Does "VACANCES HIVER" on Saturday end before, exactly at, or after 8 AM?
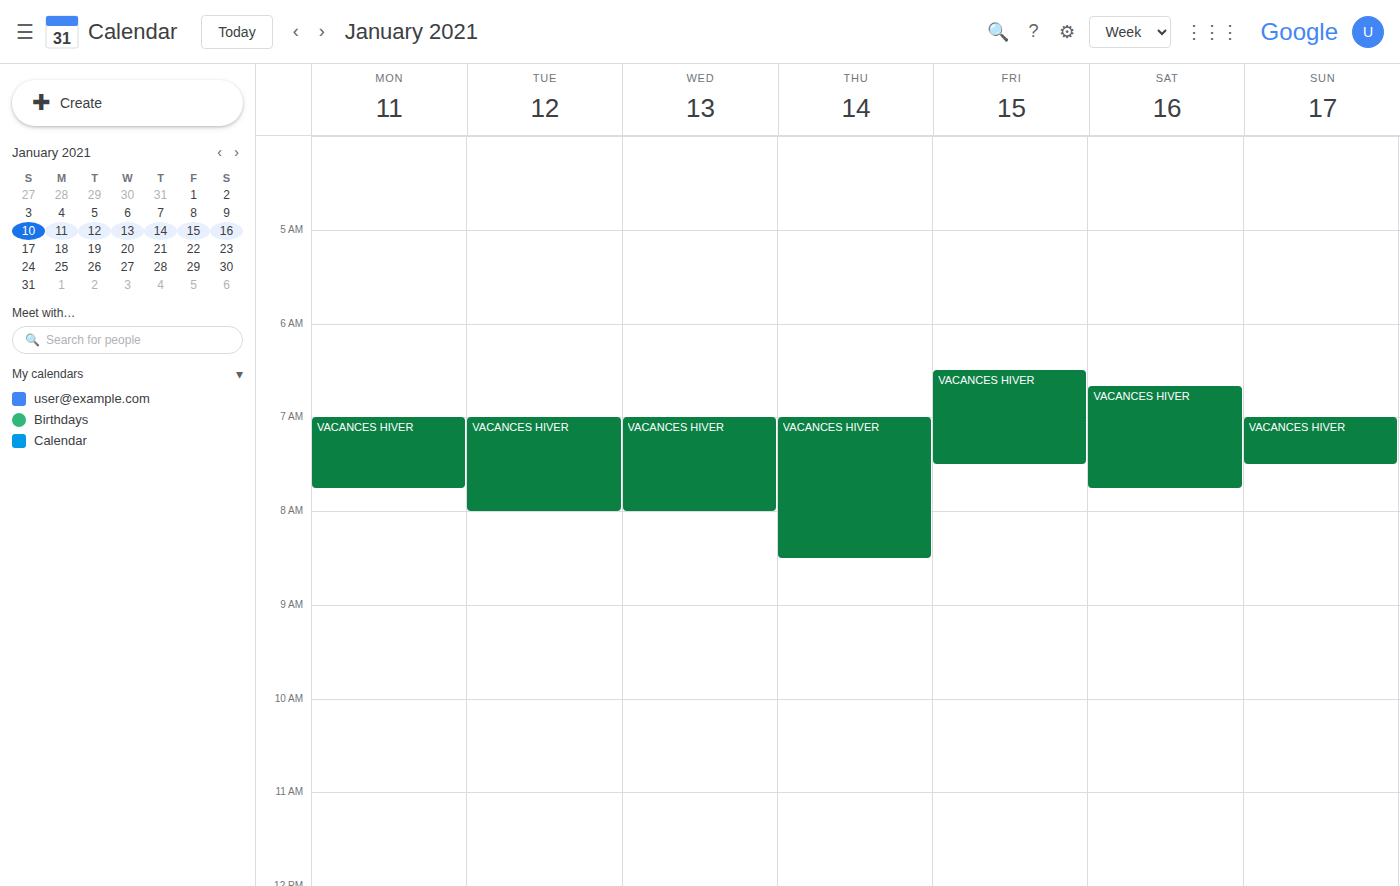
7:45 AM -- before 8 AM, 15 minutes above the 8 AM line.